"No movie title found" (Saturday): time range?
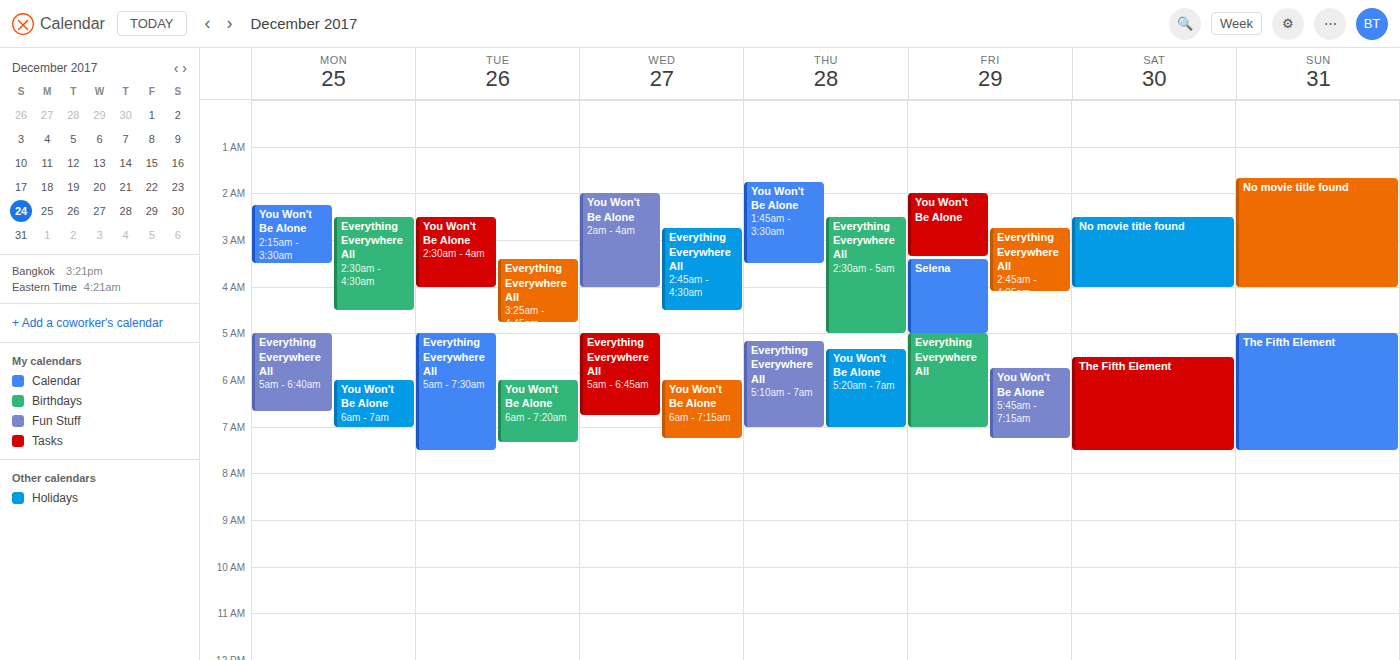
2:30 AM to 4:00 AM